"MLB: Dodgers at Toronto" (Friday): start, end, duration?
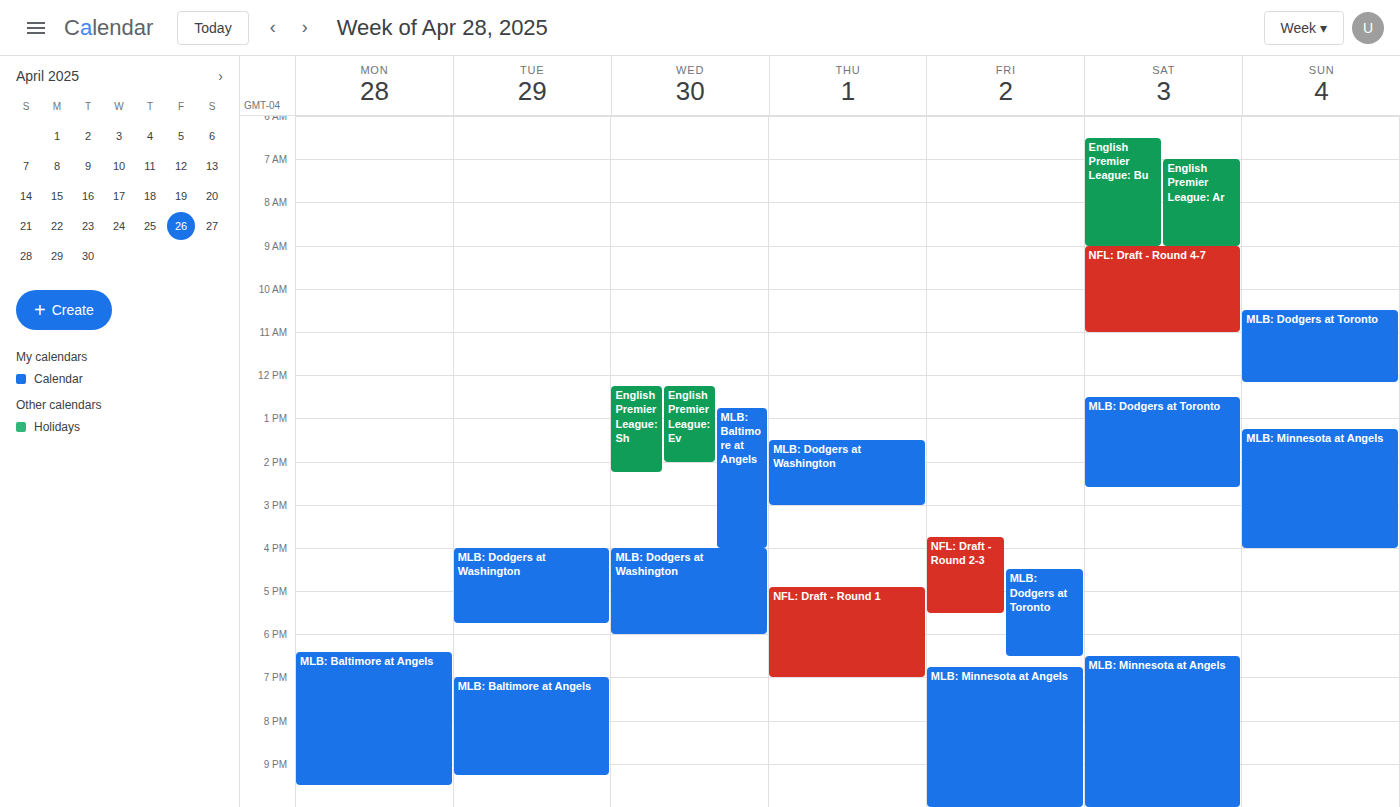
4:30 PM to 6:30 PM, 2 hours